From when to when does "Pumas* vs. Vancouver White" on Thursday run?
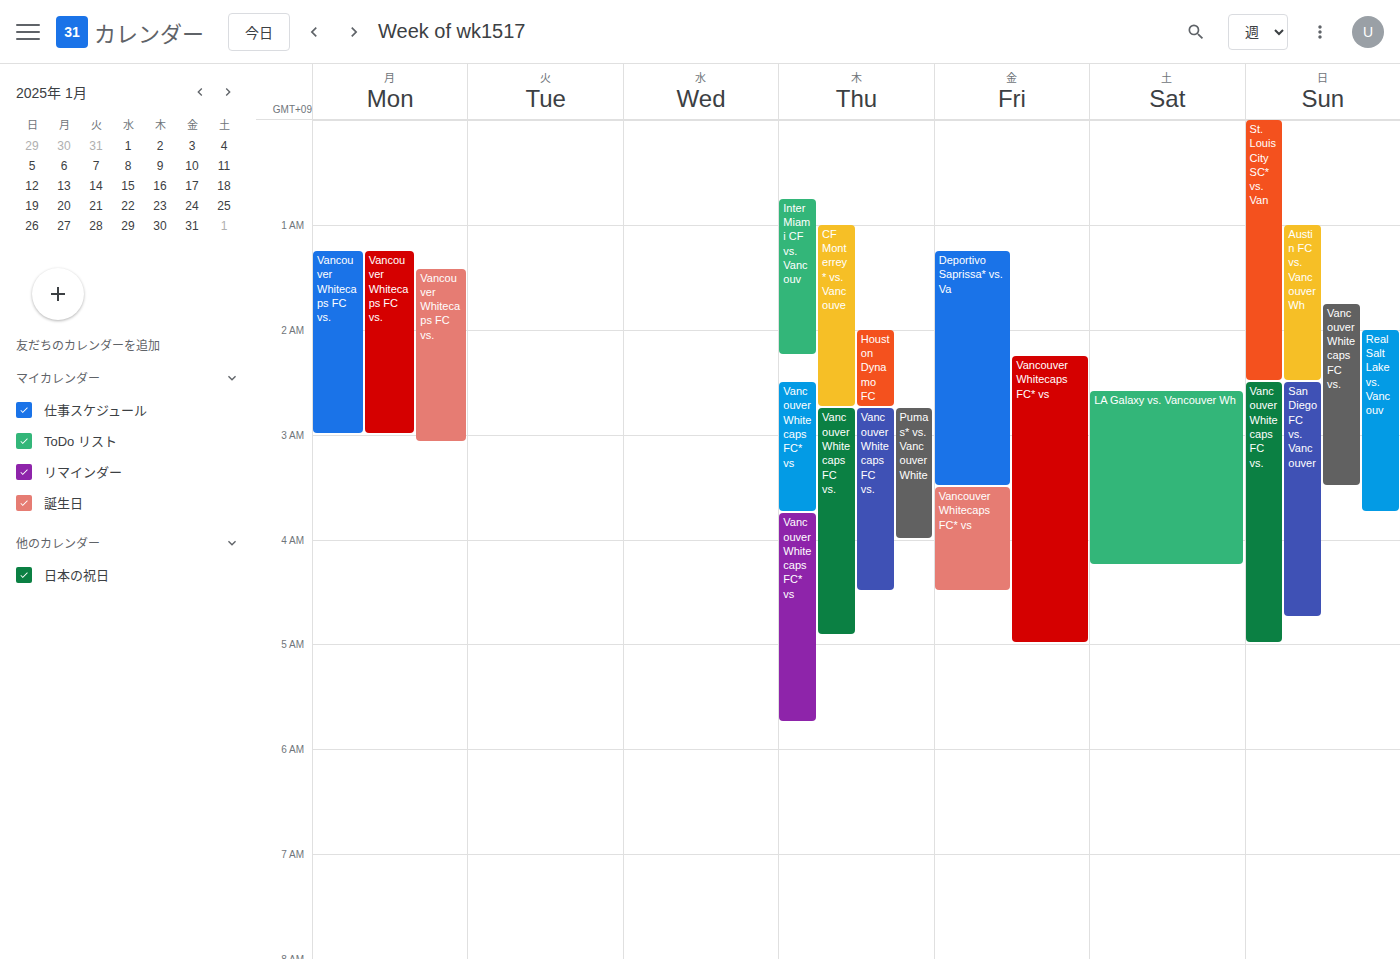
2:45 AM to 4:00 AM